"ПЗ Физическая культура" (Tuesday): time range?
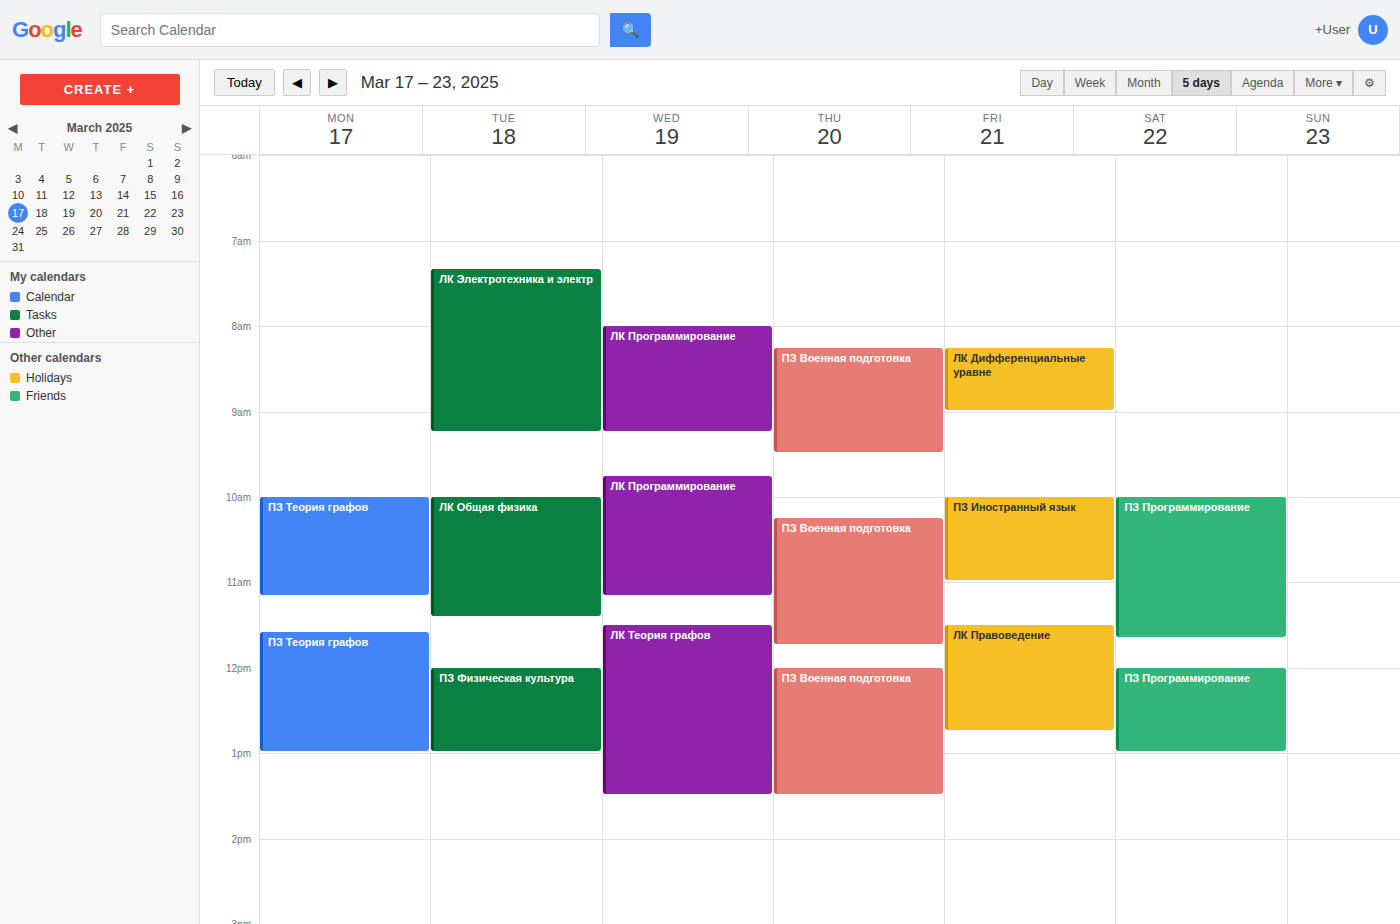
12:00 PM to 1:00 PM